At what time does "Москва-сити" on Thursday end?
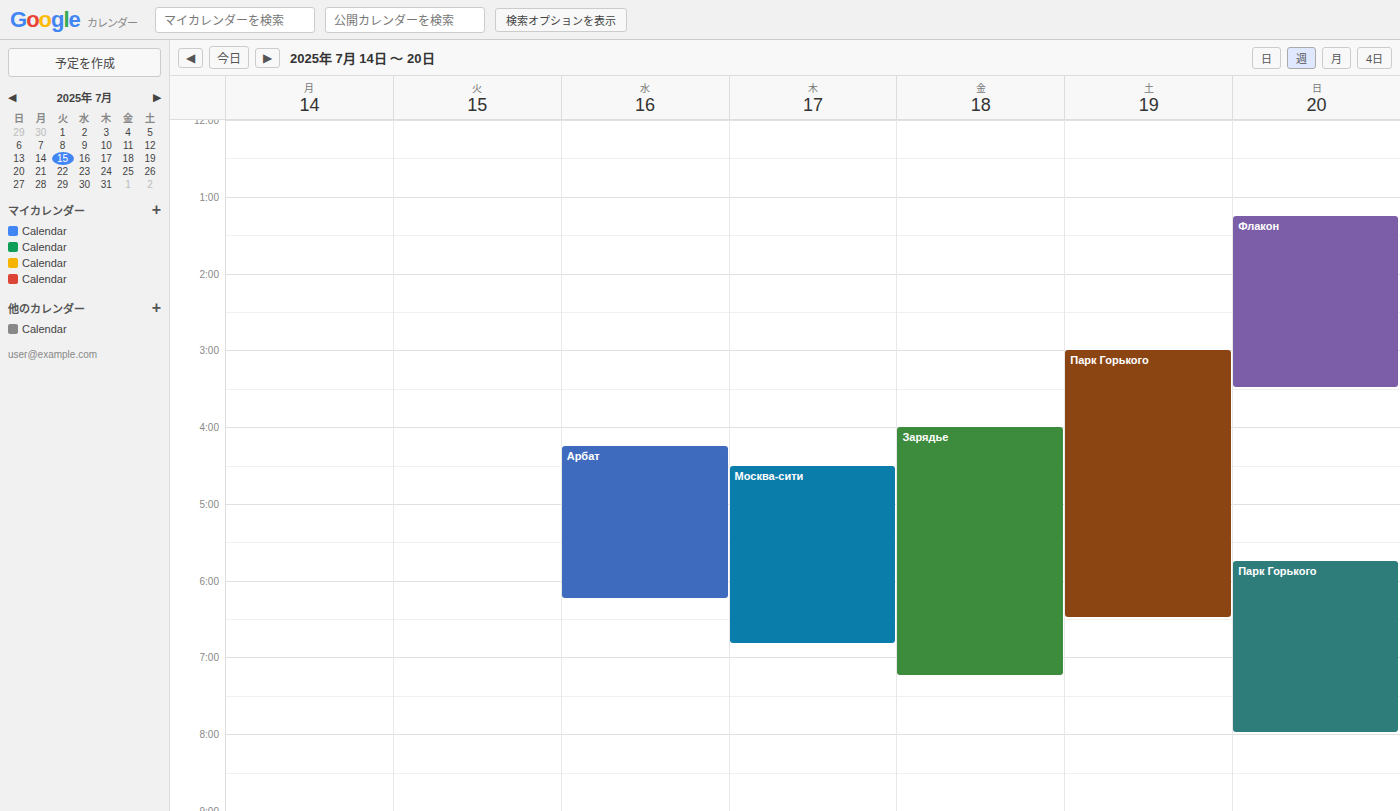
6:50 PM